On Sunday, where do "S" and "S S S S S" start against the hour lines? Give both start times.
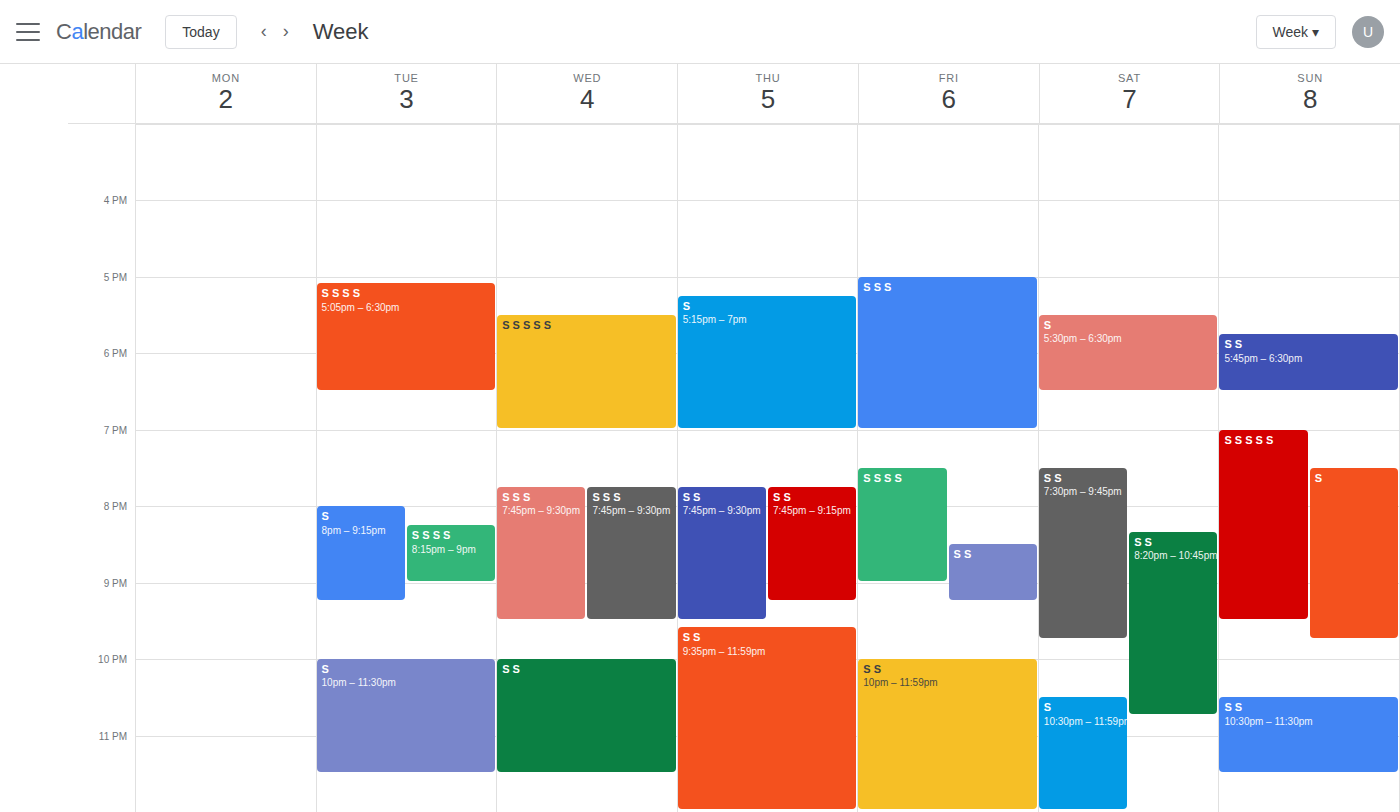
"S": 19:30, halfway between the 19:00 and 20:00 lines. "S S S S S": 19:00, exactly on the 19:00 line.